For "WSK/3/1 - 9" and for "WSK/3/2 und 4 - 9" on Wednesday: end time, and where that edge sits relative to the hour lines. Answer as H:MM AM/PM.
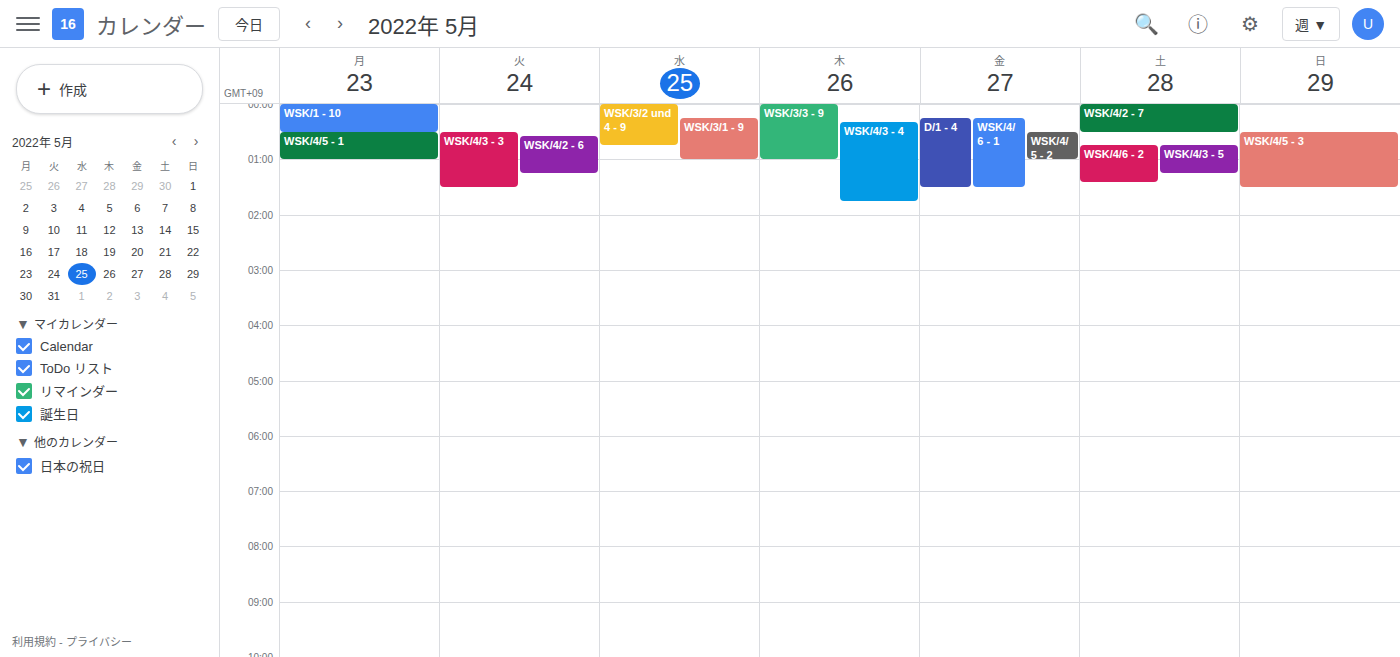
"WSK/3/1 - 9": 1:00 AM, exactly on the 1 AM line. "WSK/3/2 und 4 - 9": 12:45 AM, neither: three quarters of the way from the 12 AM line to the 1 AM line.